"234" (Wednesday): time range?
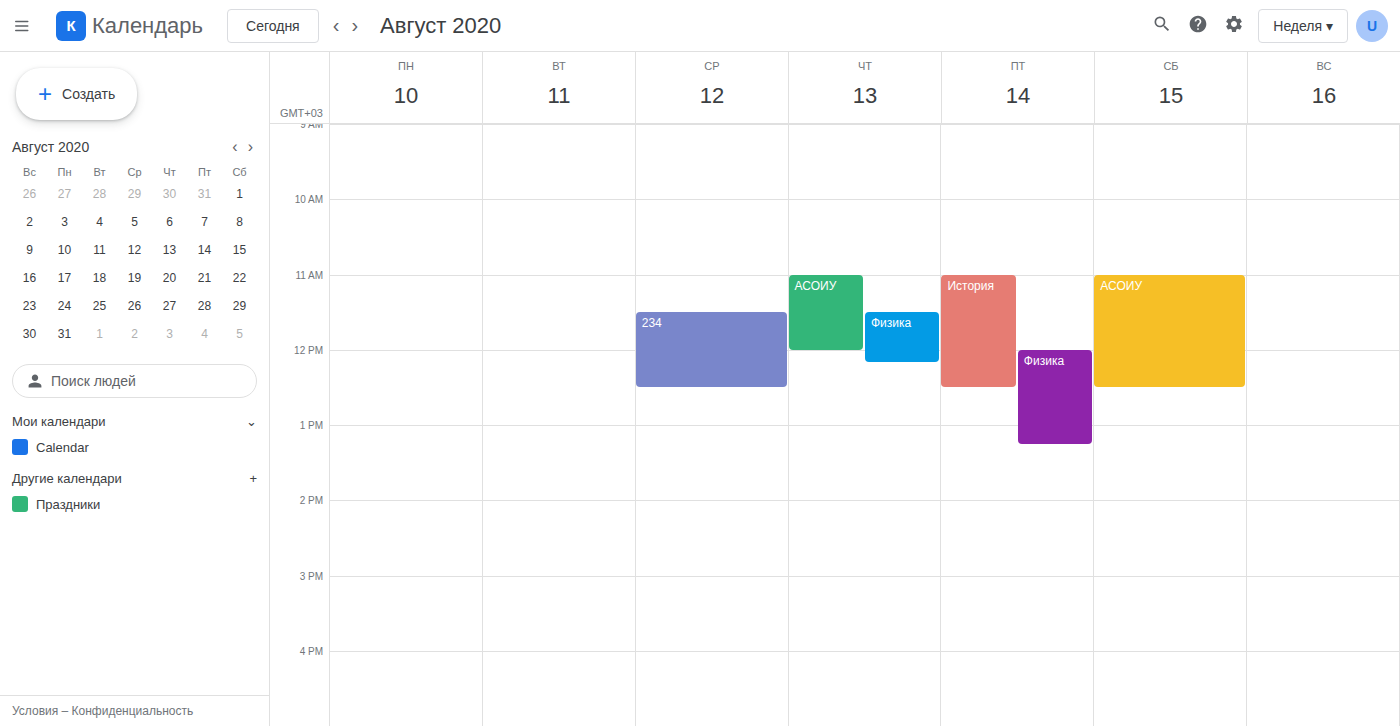
11:30 AM to 12:30 PM